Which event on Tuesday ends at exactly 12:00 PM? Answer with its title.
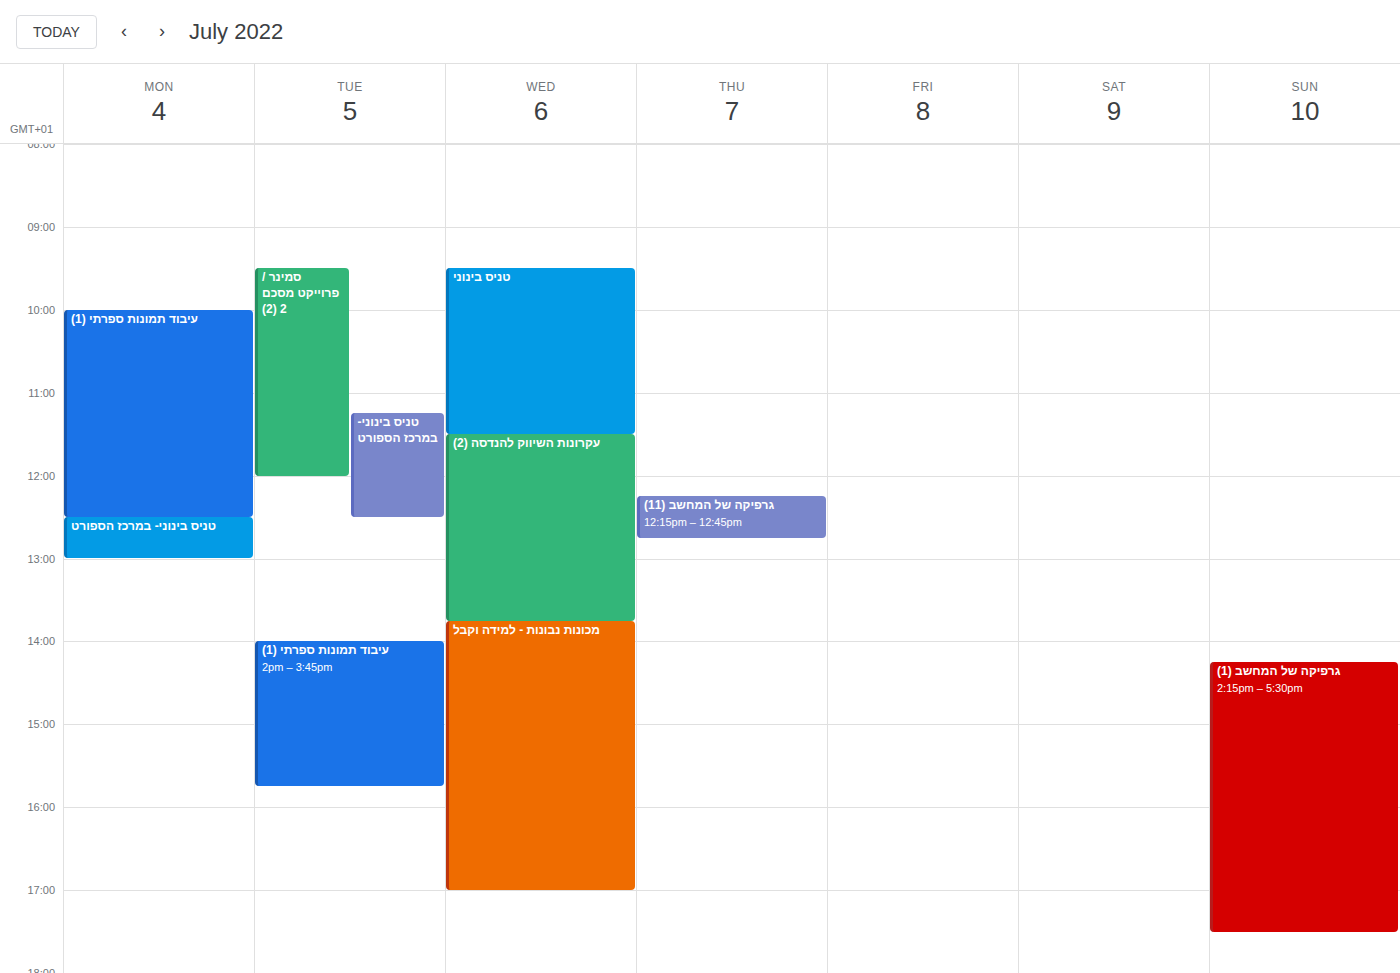
"סמינר / פרוייקט מסכם 2 (2)"